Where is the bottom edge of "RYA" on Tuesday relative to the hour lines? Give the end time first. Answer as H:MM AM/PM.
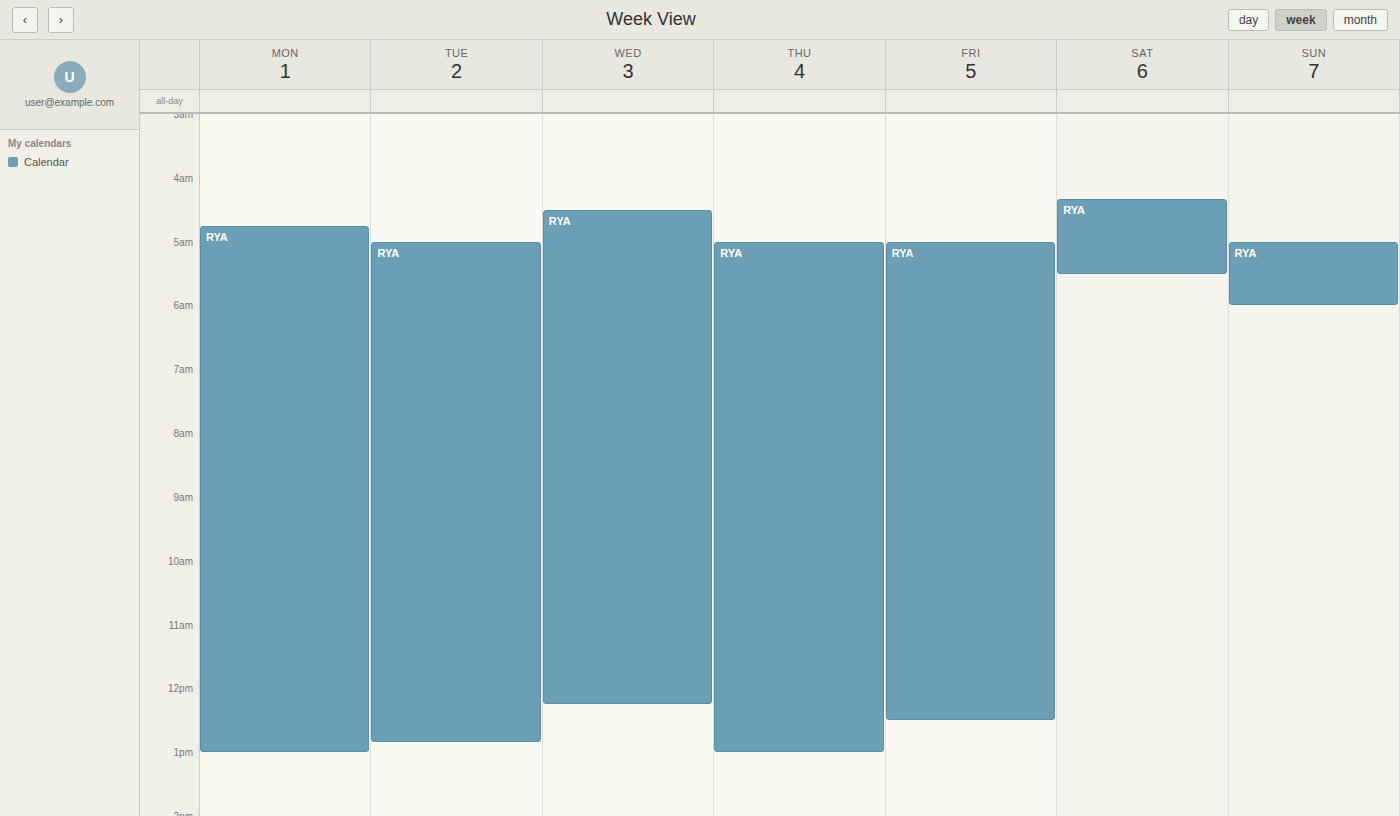
12:50 PM -- neither: 50 minutes below the 12 PM line and 10 minutes above the 1 PM line.